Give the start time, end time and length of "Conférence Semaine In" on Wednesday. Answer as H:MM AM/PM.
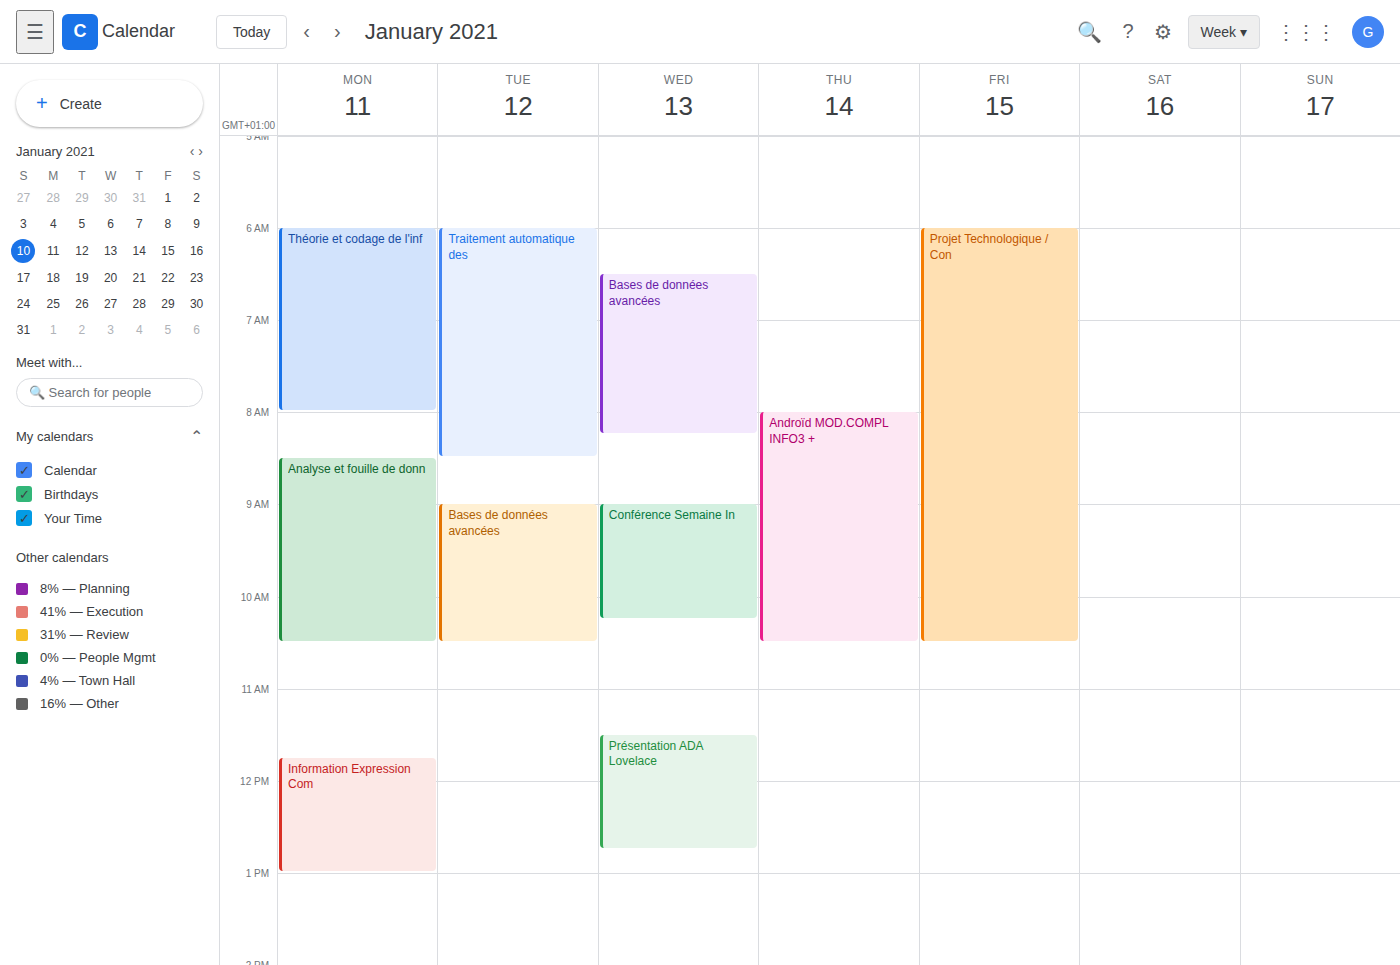
9:00 AM to 10:15 AM, 1 hour 15 minutes